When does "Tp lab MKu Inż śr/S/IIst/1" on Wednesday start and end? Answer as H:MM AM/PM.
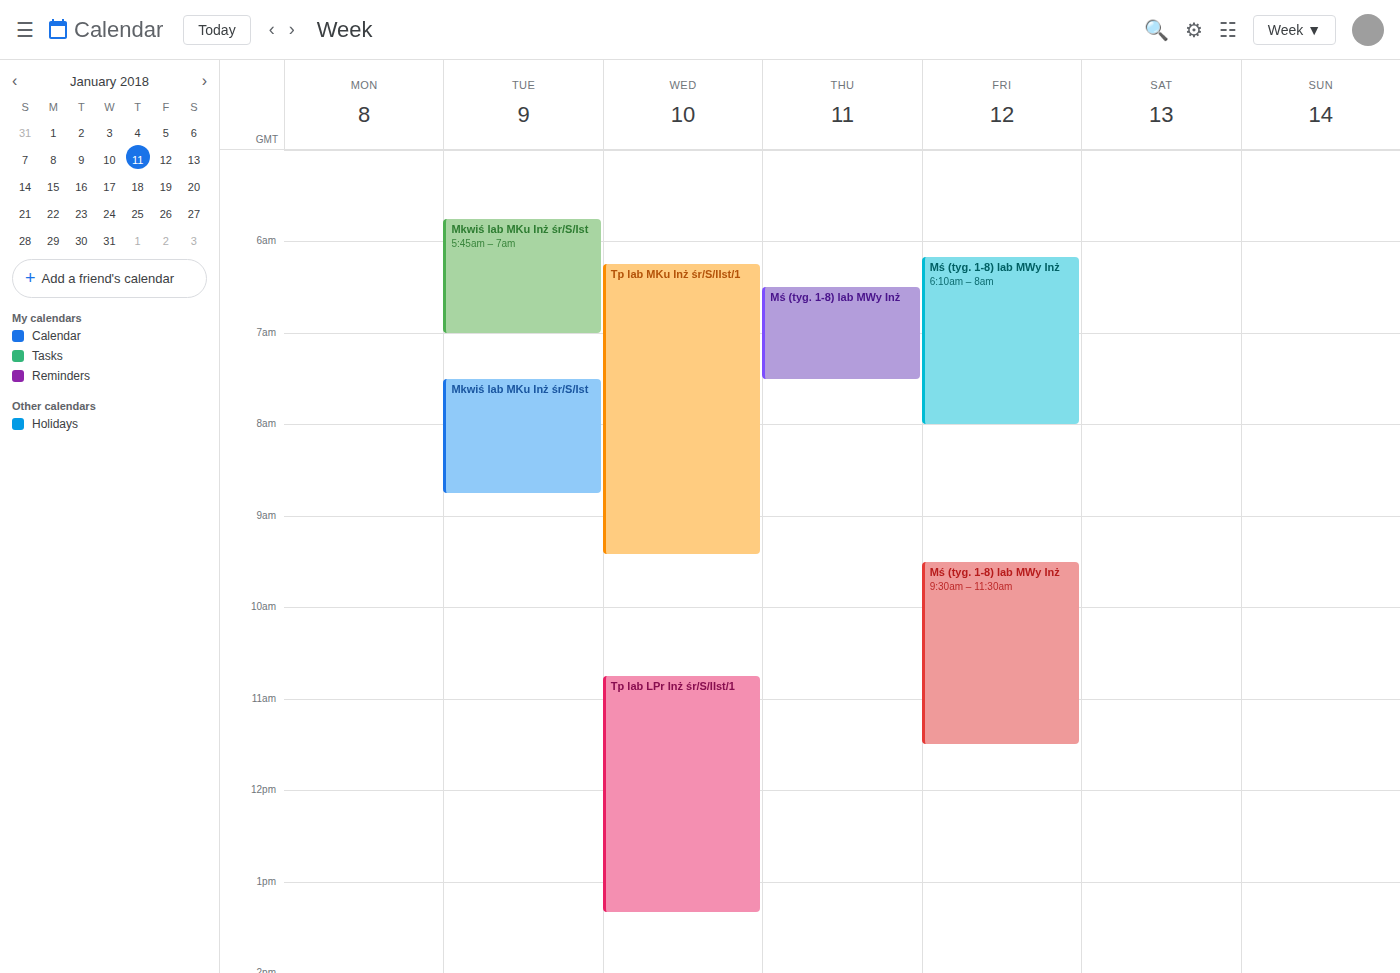
6:15 AM to 9:25 AM